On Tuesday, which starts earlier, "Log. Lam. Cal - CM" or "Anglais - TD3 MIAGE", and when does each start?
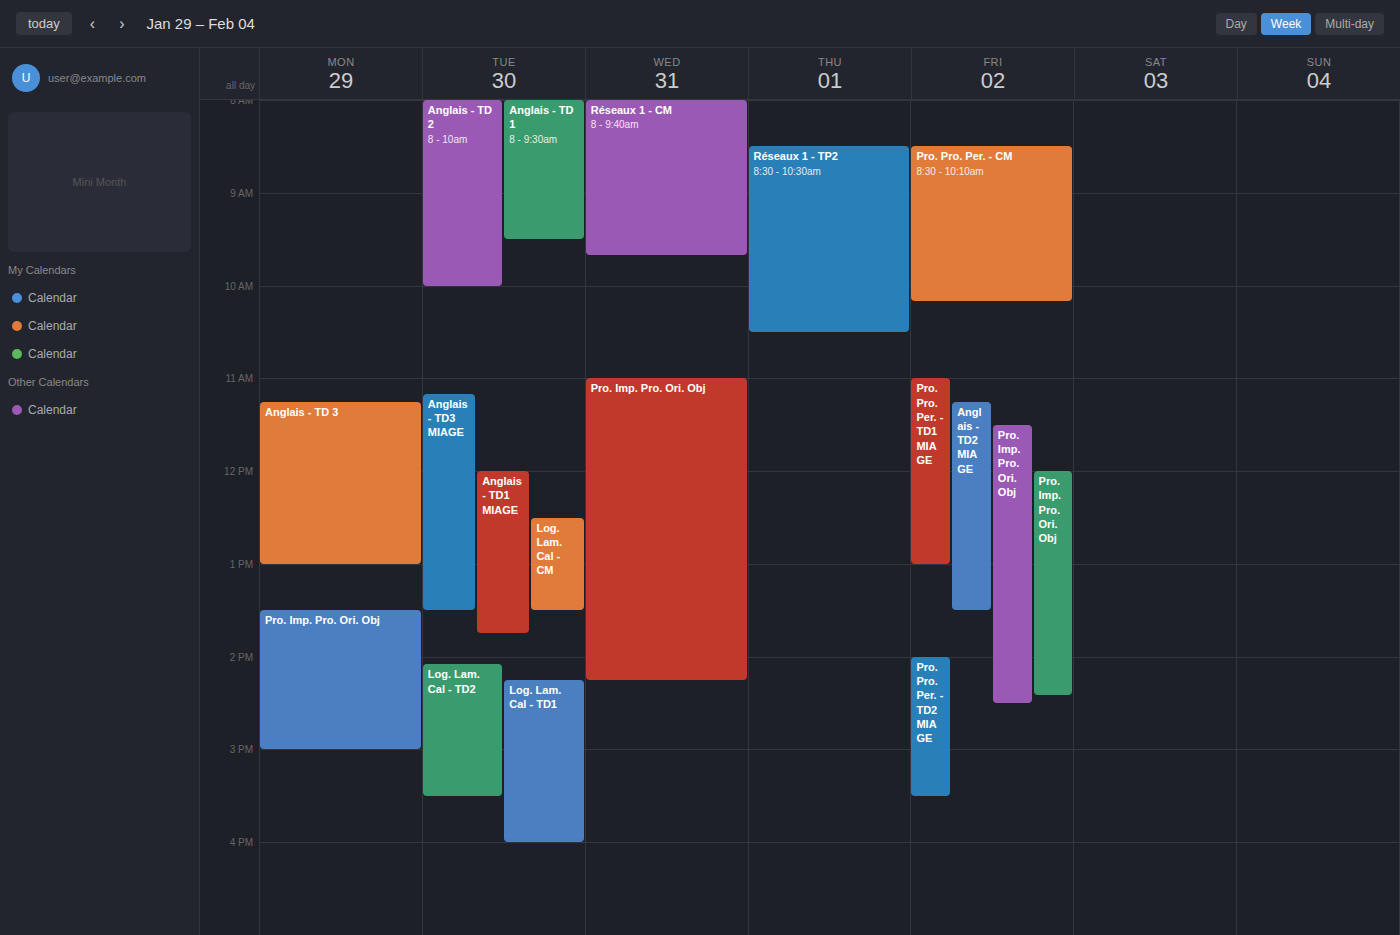
"Anglais - TD3 MIAGE" 11:10 AM; "Log. Lam. Cal - CM" 12:30 PM.